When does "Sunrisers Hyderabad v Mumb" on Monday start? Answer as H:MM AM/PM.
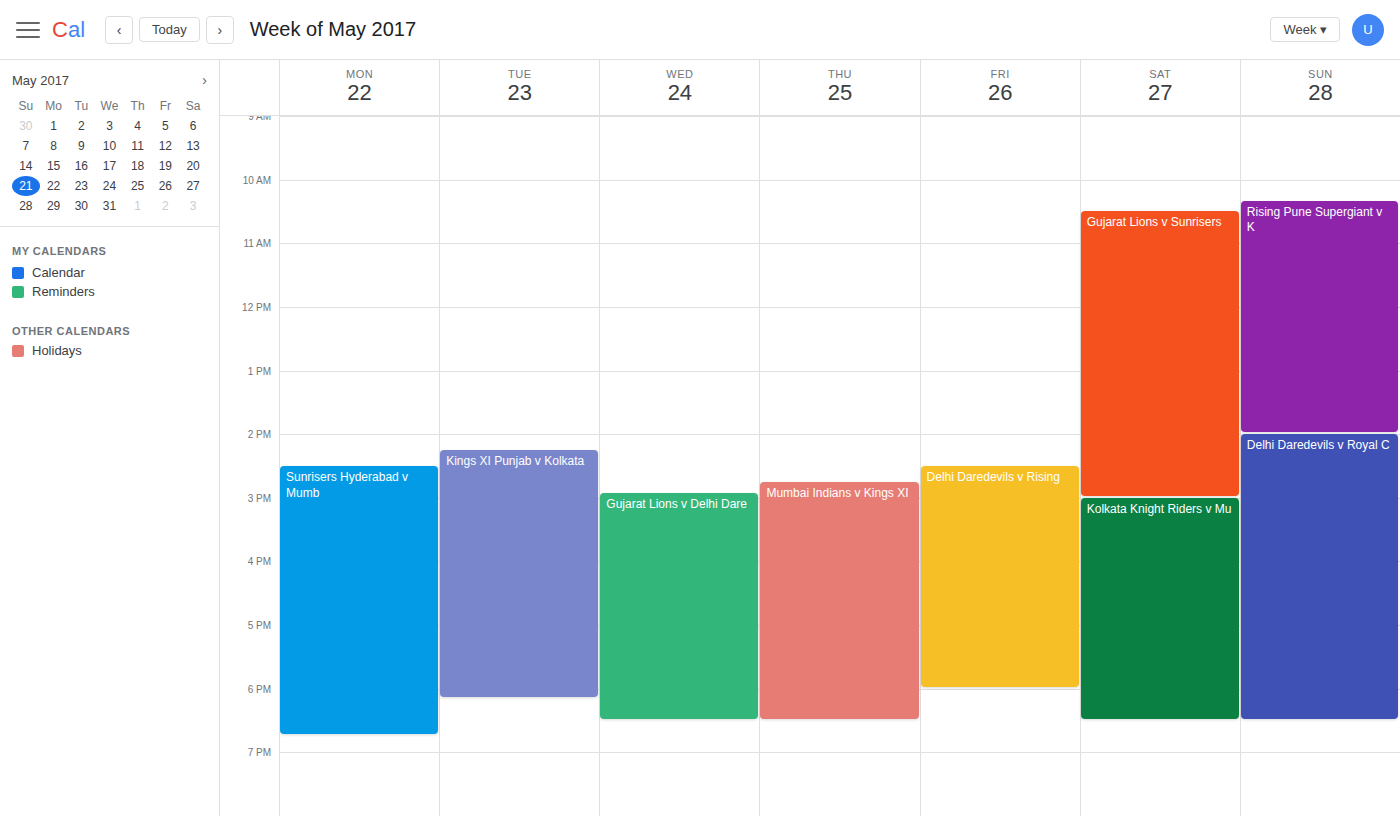
2:30 PM